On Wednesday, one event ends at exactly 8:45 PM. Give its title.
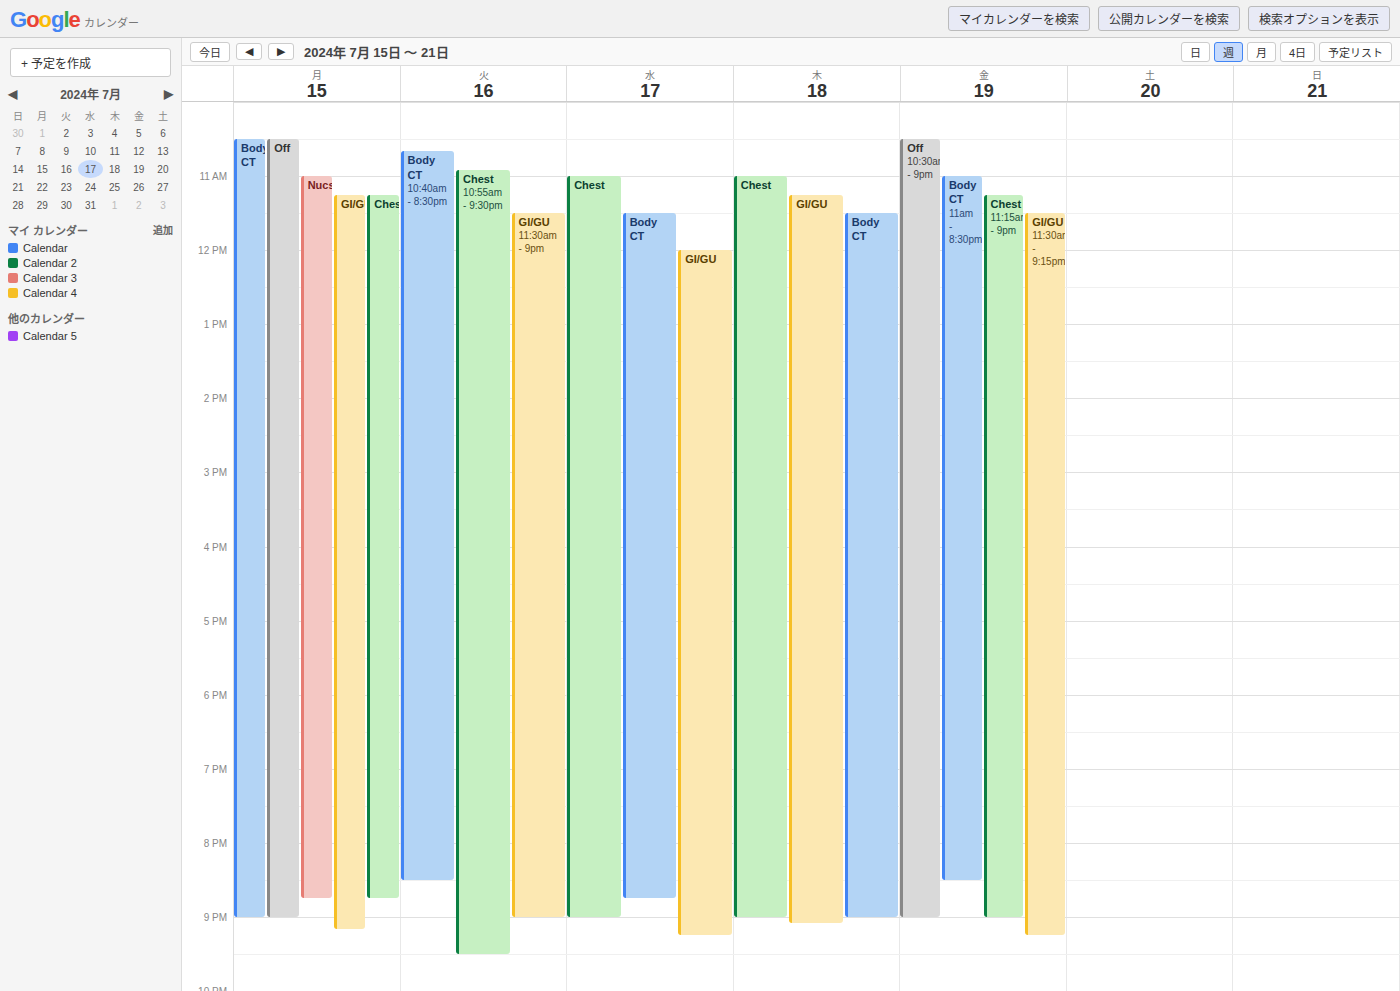
"Body CT"